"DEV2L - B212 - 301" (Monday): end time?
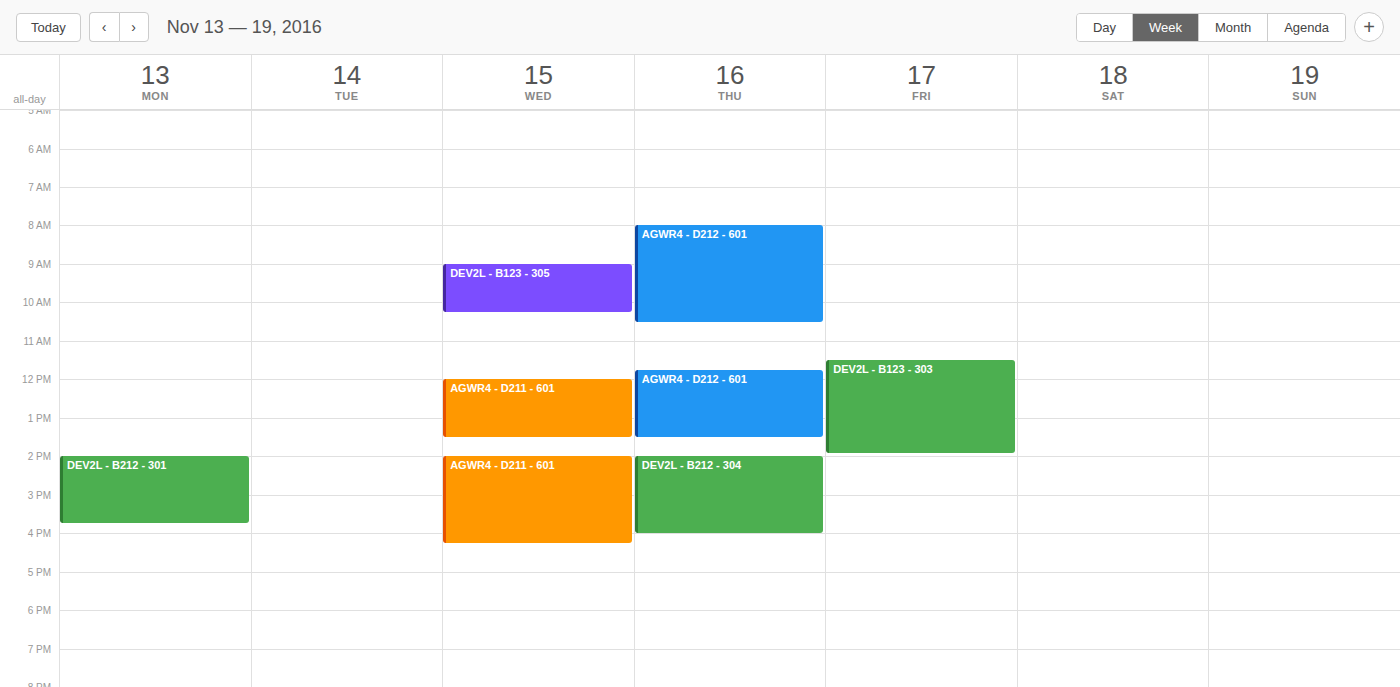
3:45 PM